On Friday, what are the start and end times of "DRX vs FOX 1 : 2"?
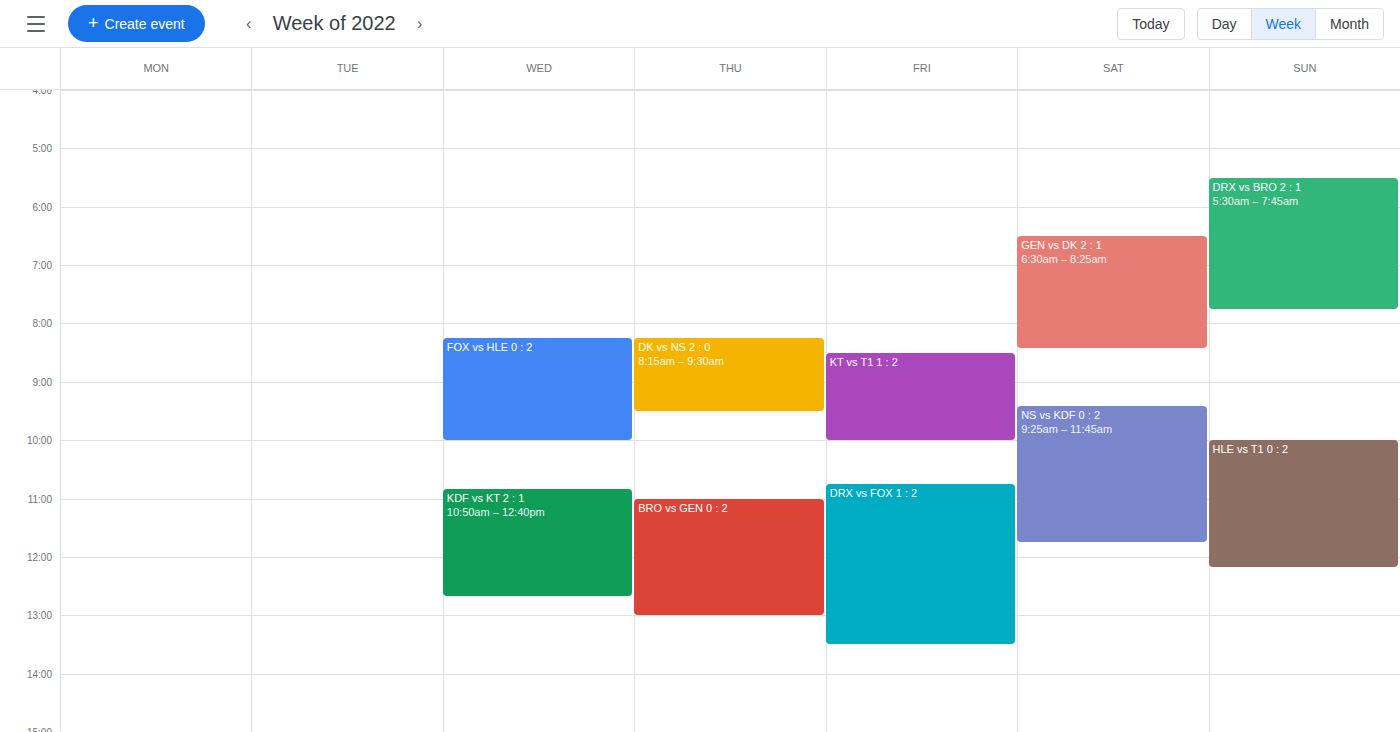
10:45 AM to 1:30 PM